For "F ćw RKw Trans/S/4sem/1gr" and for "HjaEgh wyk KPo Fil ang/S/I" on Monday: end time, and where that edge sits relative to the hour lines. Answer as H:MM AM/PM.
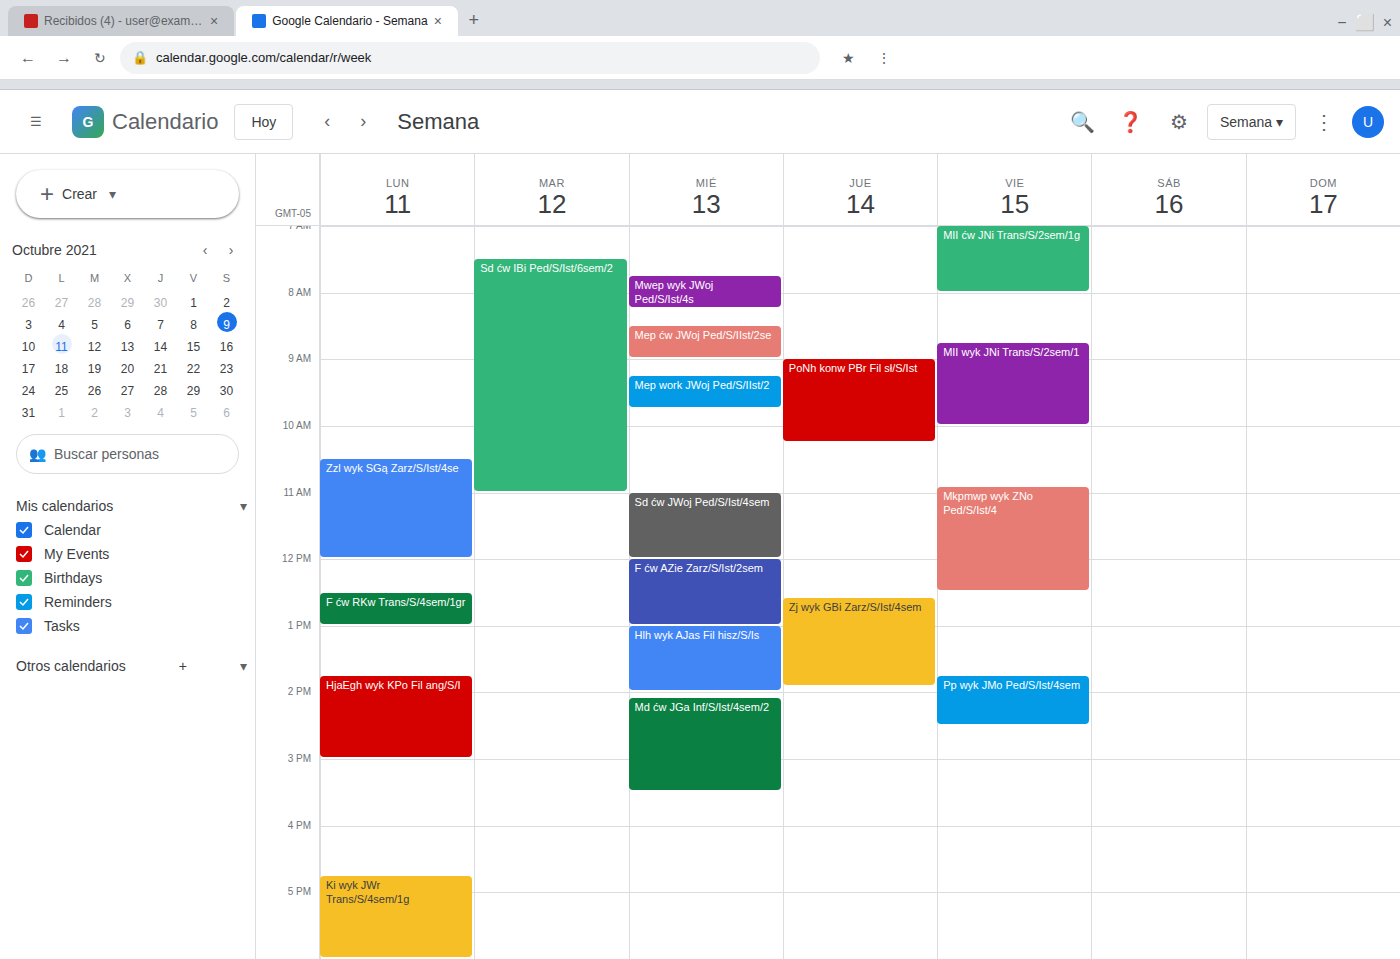
"F ćw RKw Trans/S/4sem/1gr": 1:00 PM, exactly on the 1 PM line. "HjaEgh wyk KPo Fil ang/S/I": 3:00 PM, exactly on the 3 PM line.